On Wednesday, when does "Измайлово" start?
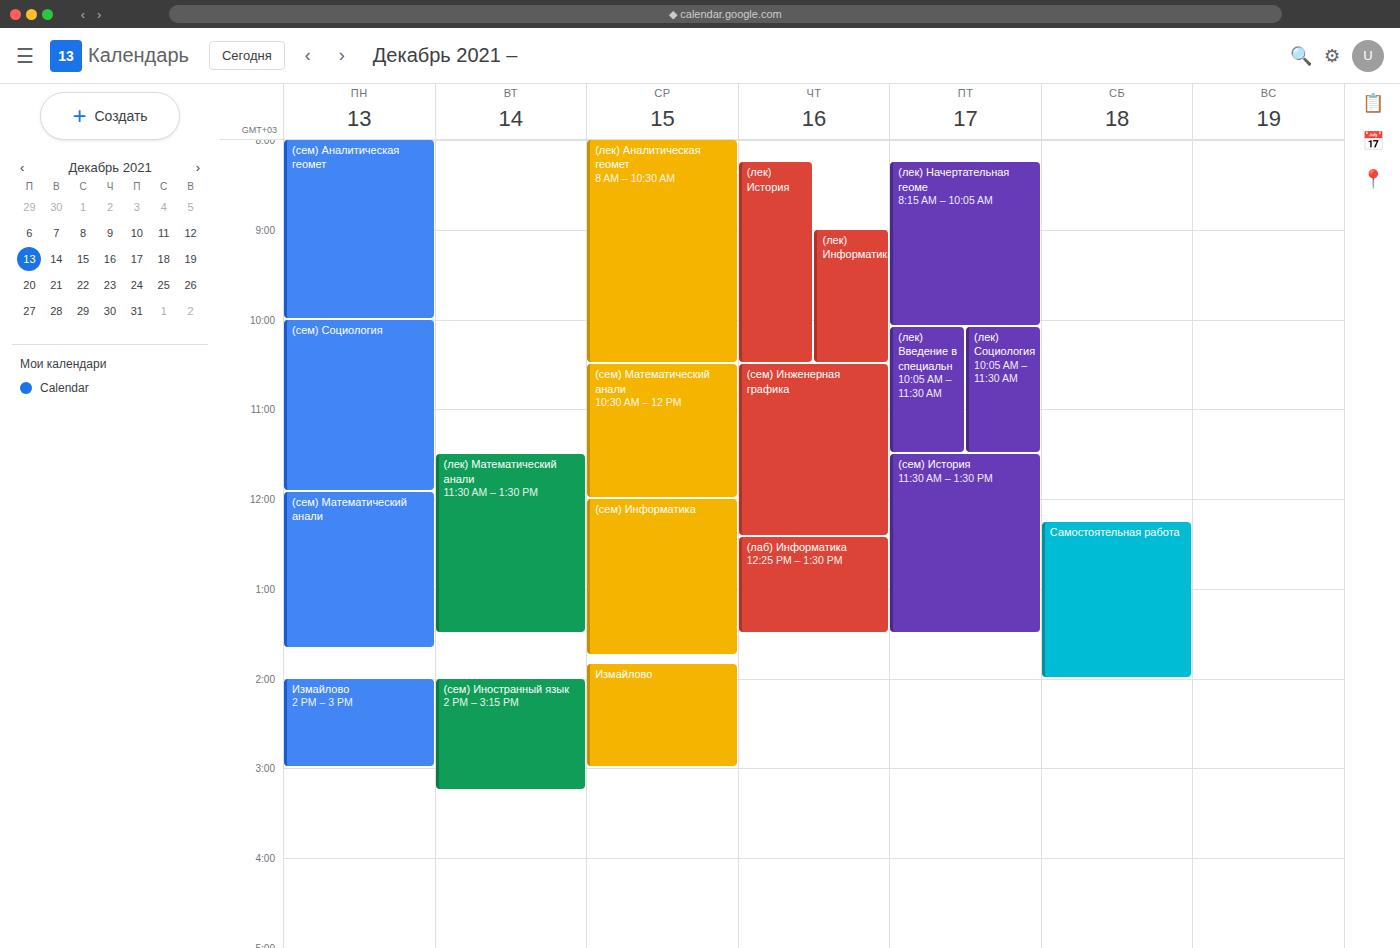
1:50 PM